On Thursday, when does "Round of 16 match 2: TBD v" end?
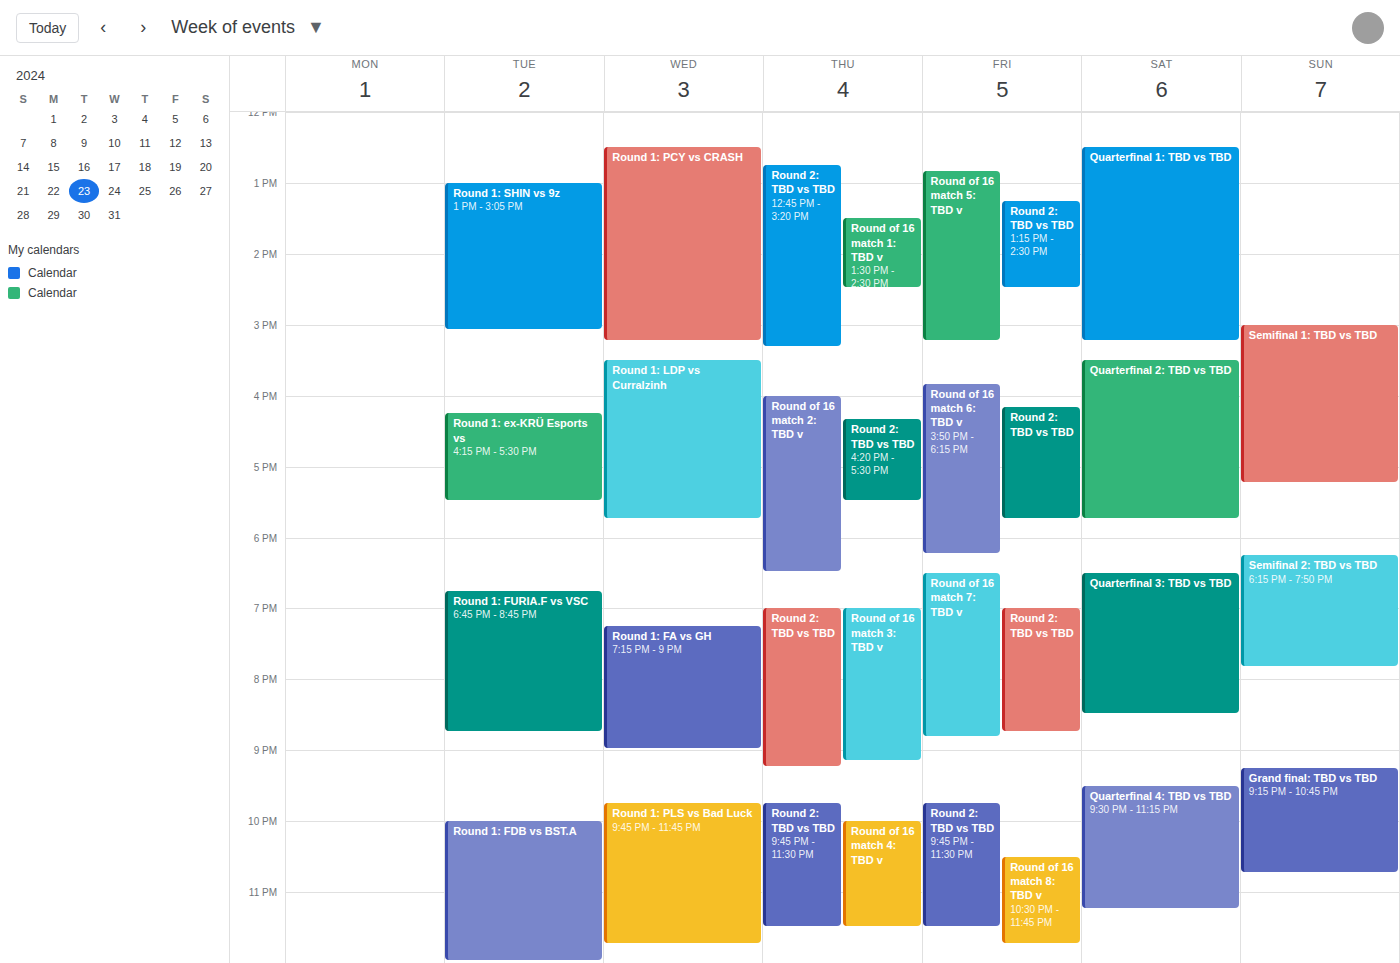
6:30 PM